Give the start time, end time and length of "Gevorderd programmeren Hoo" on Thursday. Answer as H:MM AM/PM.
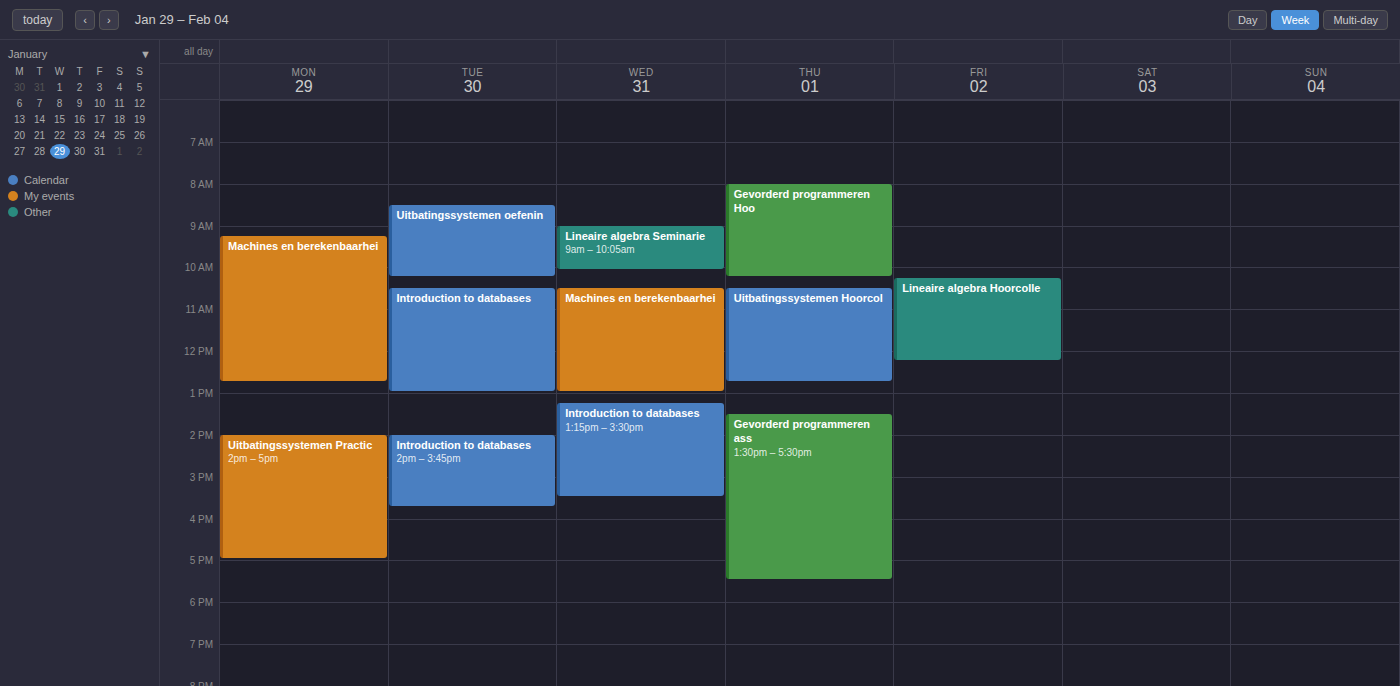
8:00 AM to 10:15 AM, 2 hours 15 minutes